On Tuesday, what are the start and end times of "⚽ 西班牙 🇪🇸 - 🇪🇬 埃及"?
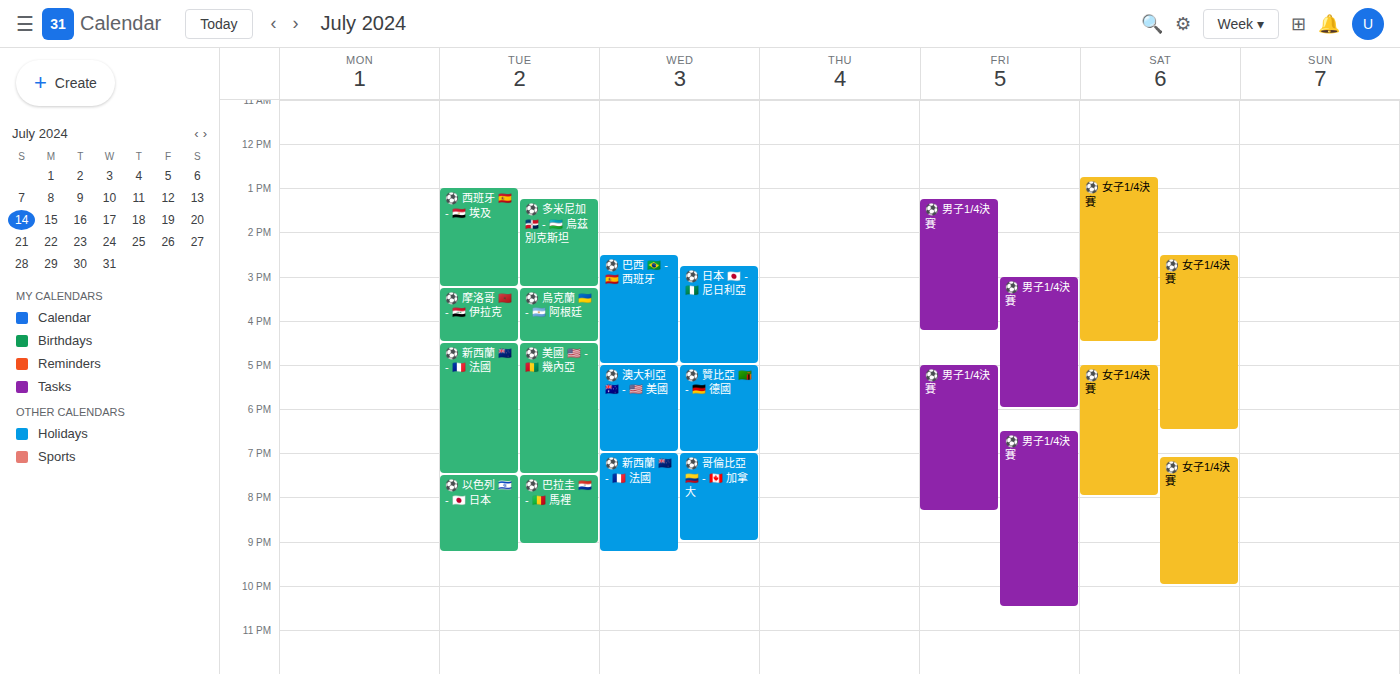
1:00 PM to 3:15 PM